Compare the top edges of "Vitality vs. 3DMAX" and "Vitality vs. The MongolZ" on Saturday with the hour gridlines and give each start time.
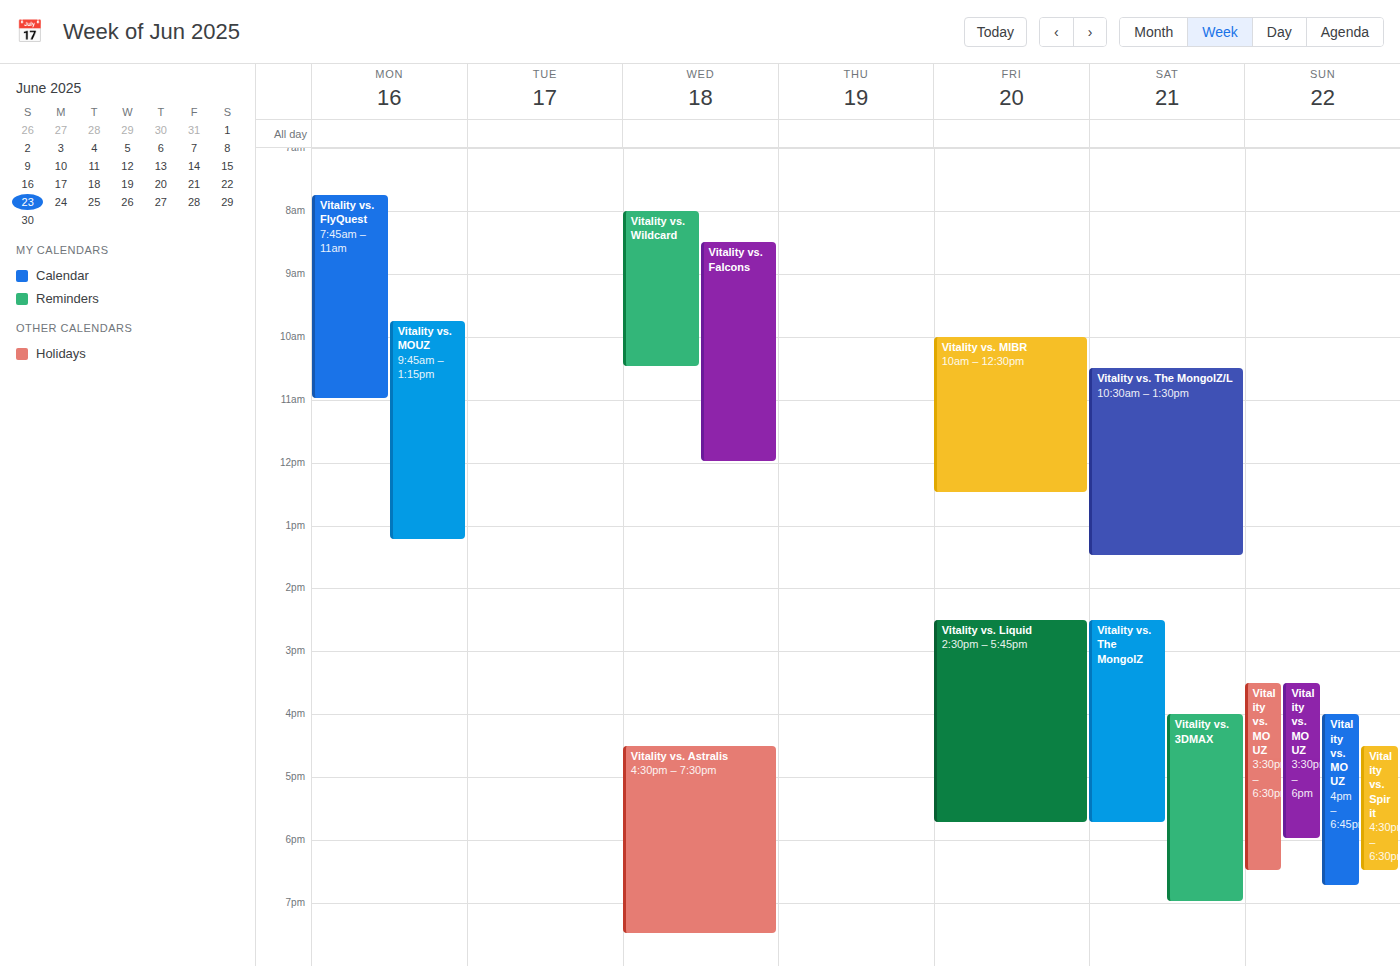
"Vitality vs. 3DMAX": 4:00 PM, exactly on the 4 PM line. "Vitality vs. The MongolZ": 2:30 PM, halfway between the 2 PM and 3 PM lines.